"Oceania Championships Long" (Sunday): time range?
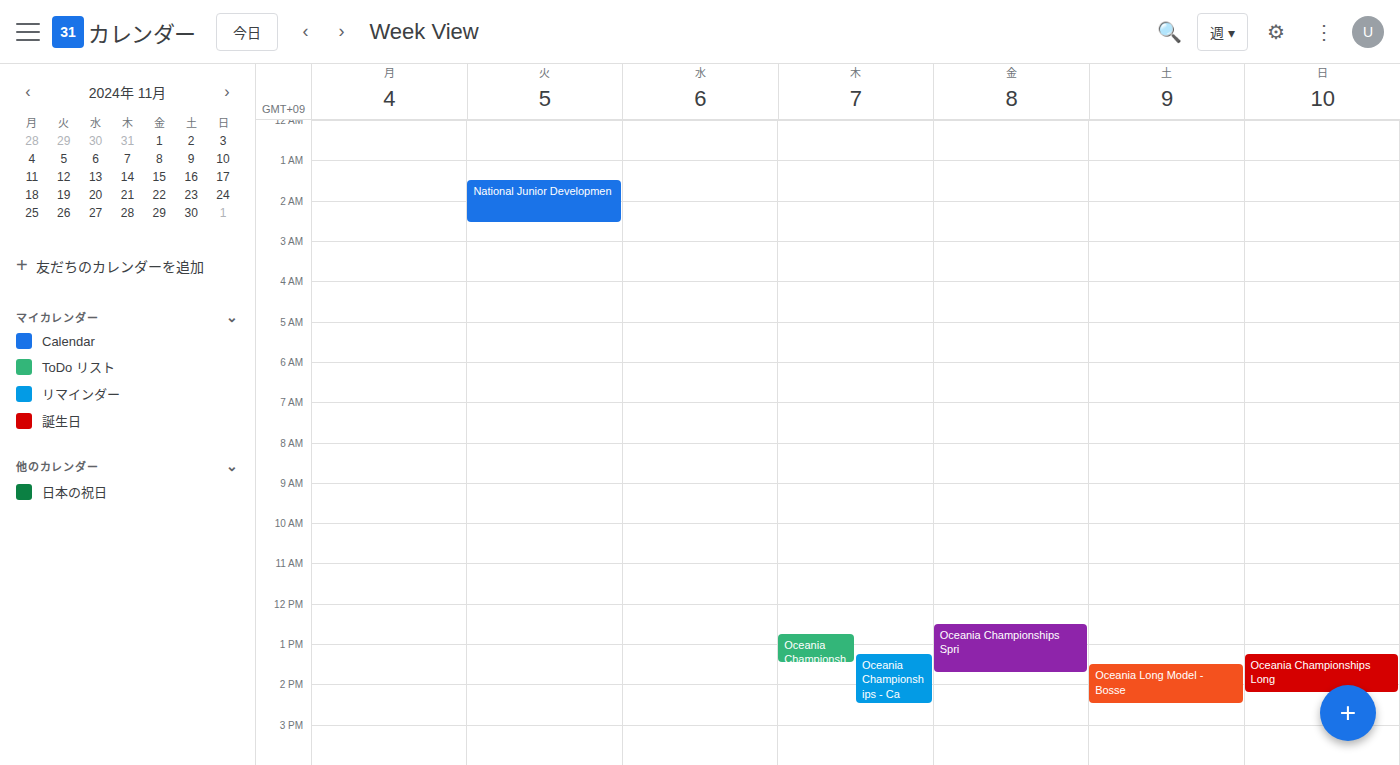
1:15 PM to 2:15 PM